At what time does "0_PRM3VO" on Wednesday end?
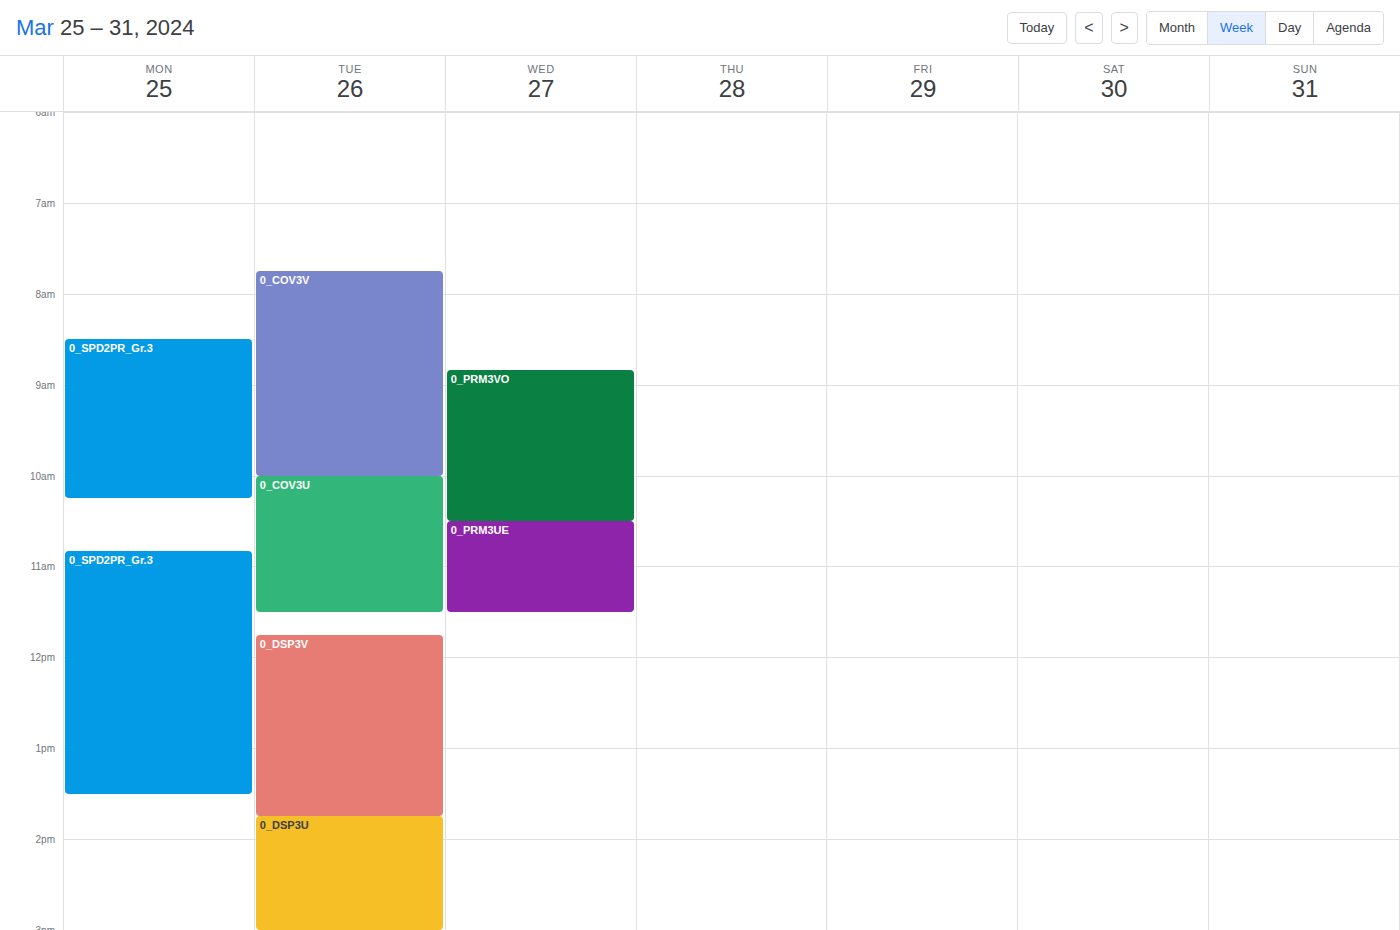
10:30 AM